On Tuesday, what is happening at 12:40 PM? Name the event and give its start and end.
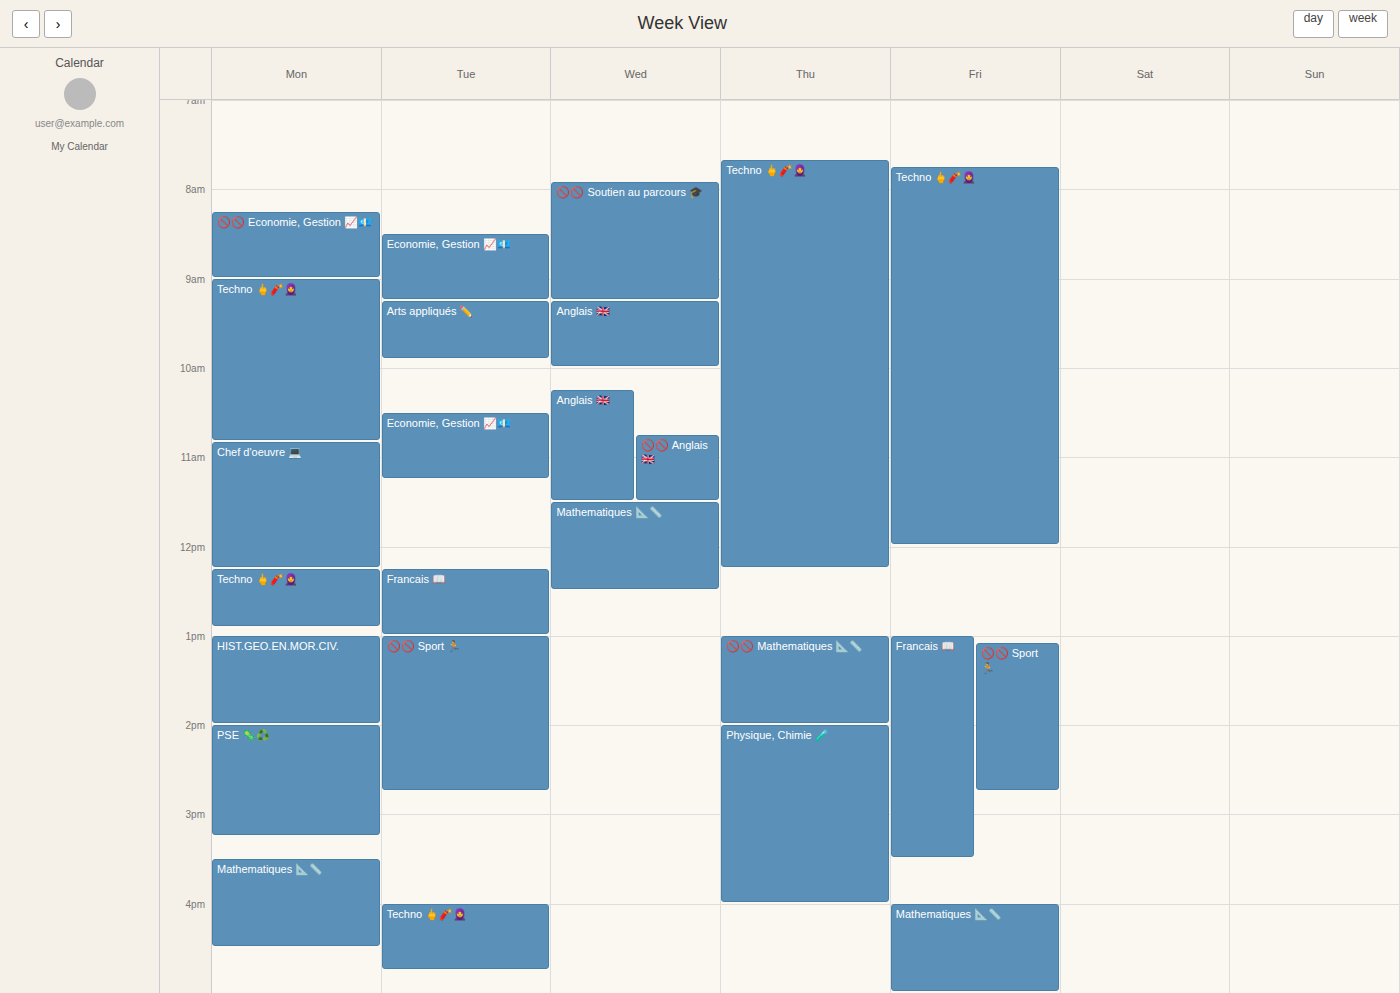
"Francais 📖", 12:15 PM to 1:00 PM